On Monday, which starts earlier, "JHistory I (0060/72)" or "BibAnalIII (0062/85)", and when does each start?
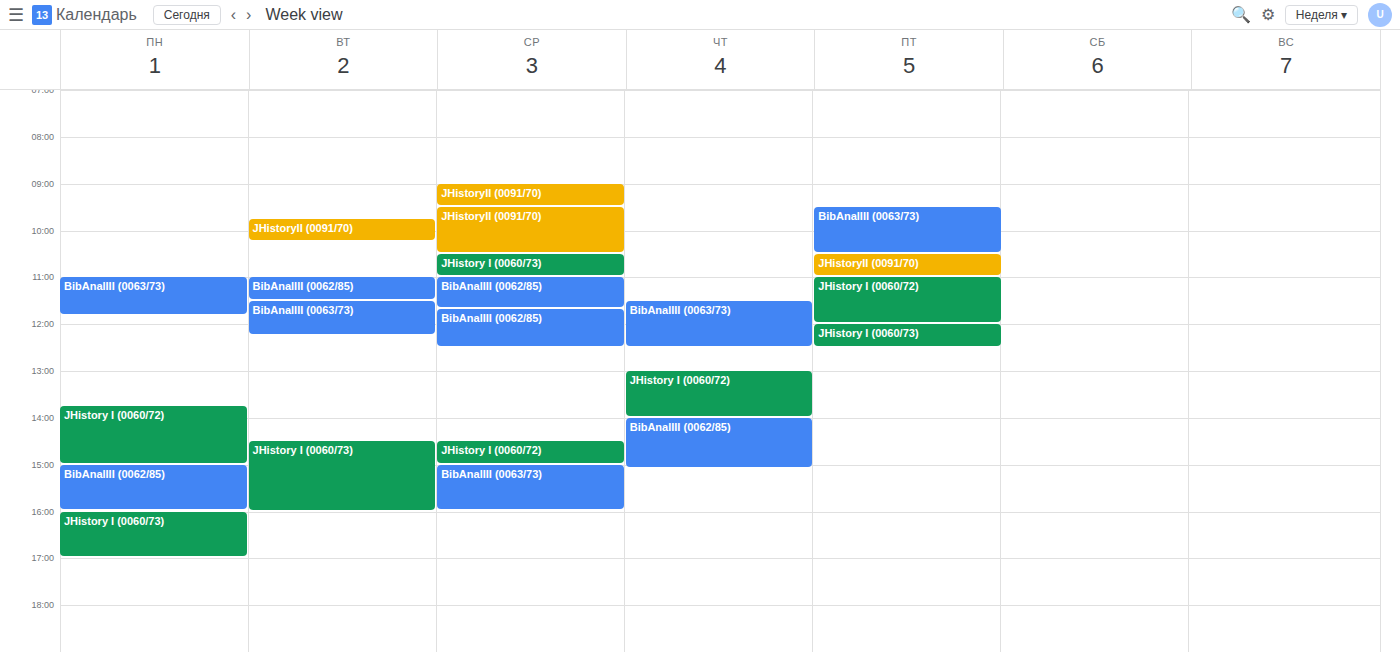
"JHistory I (0060/72)" 1:45 PM; "BibAnalIII (0062/85)" 3:00 PM.